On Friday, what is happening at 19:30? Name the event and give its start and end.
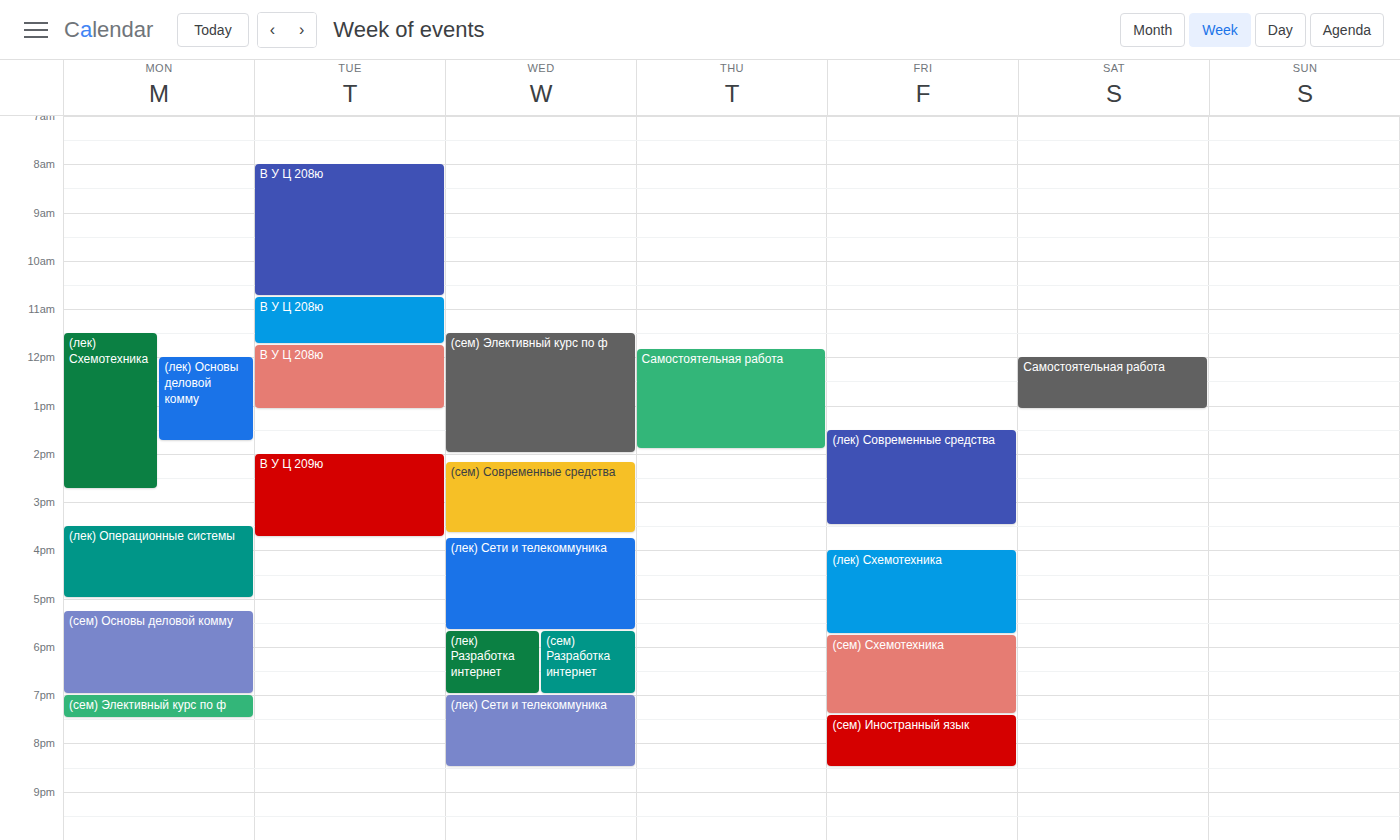
"(сем) Иностранный язык", 19:25 to 20:30